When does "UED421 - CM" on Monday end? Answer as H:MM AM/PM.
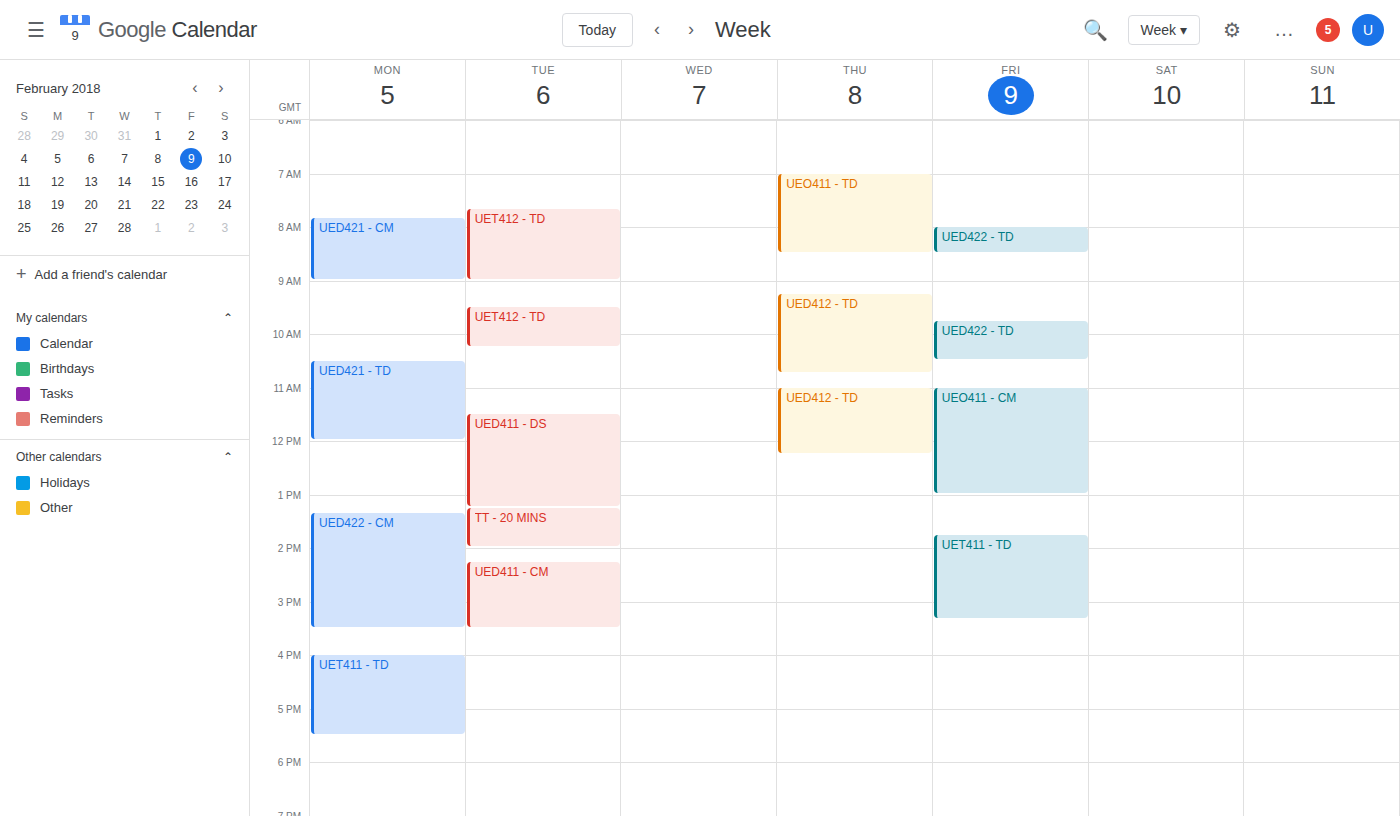
9:00 AM